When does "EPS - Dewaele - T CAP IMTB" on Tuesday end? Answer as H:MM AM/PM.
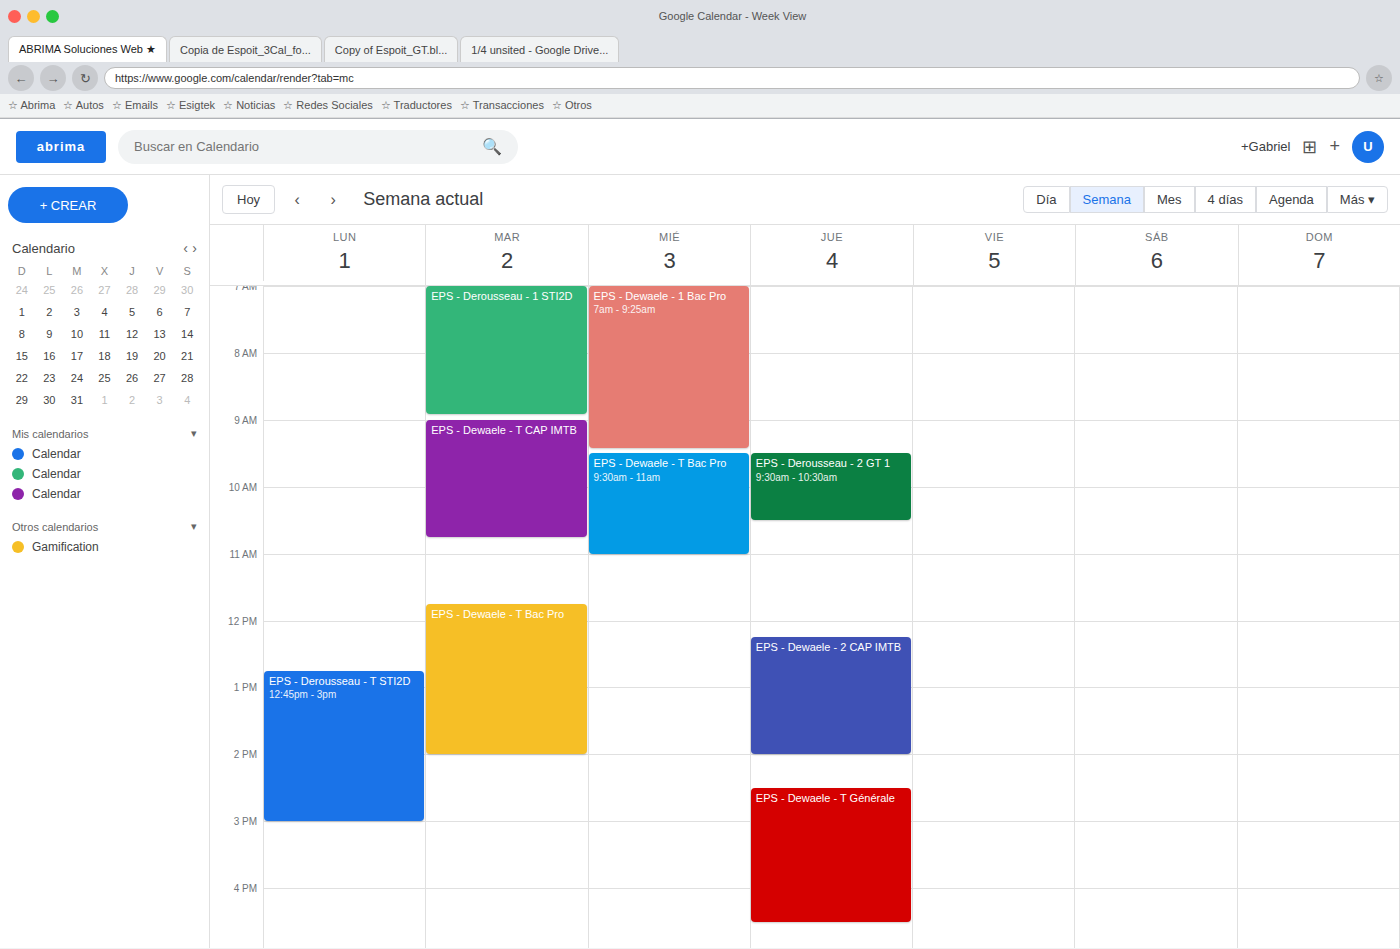
10:45 AM